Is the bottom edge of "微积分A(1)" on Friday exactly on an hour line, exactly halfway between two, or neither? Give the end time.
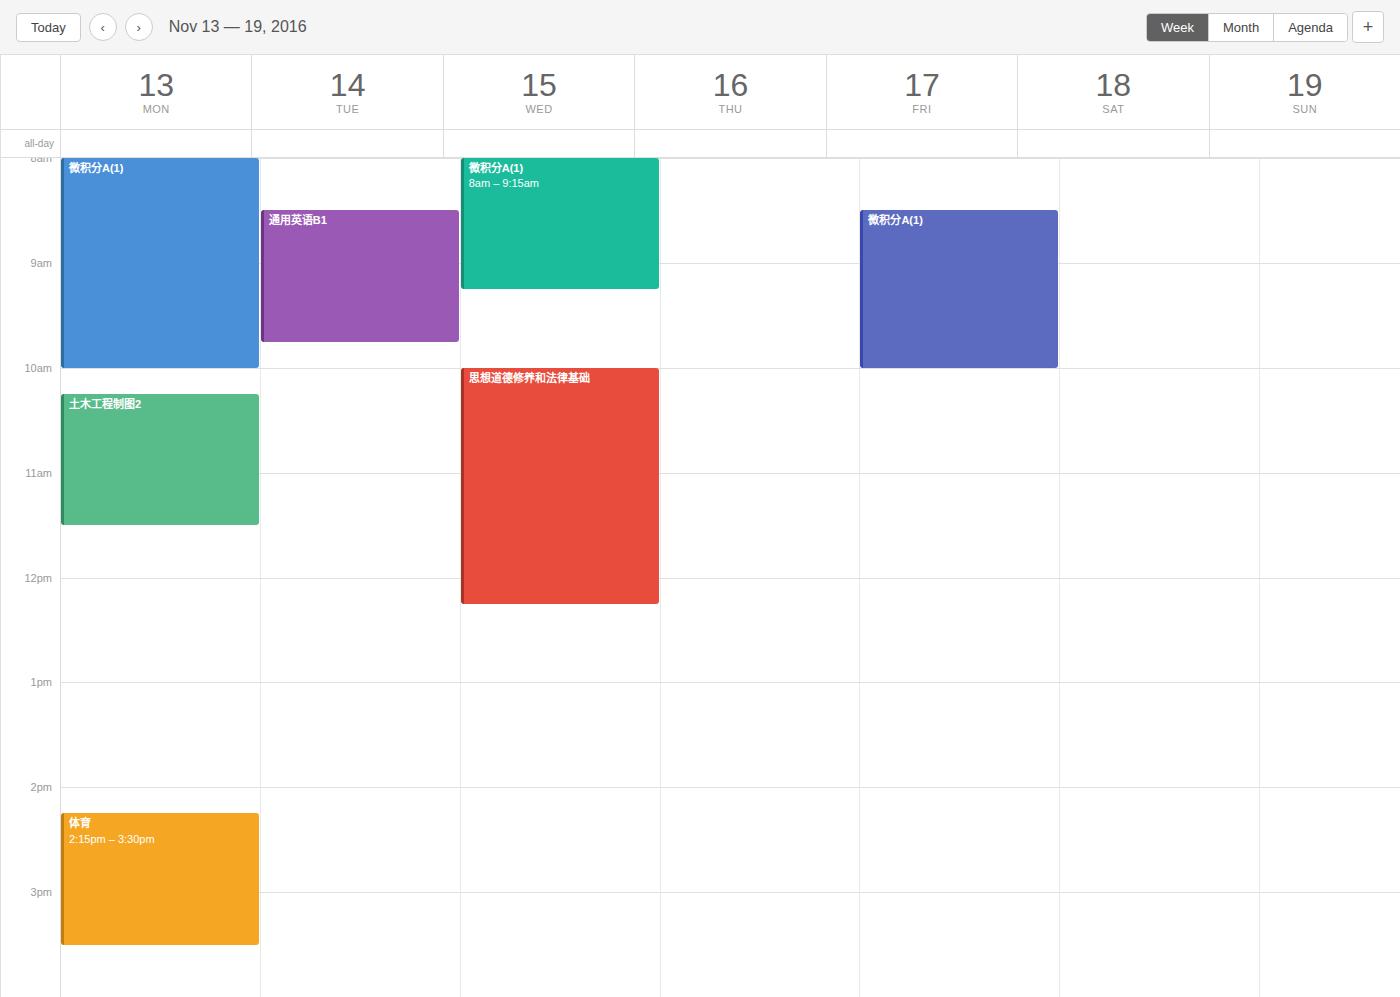
10:00 AM -- exactly on the 10 AM line.